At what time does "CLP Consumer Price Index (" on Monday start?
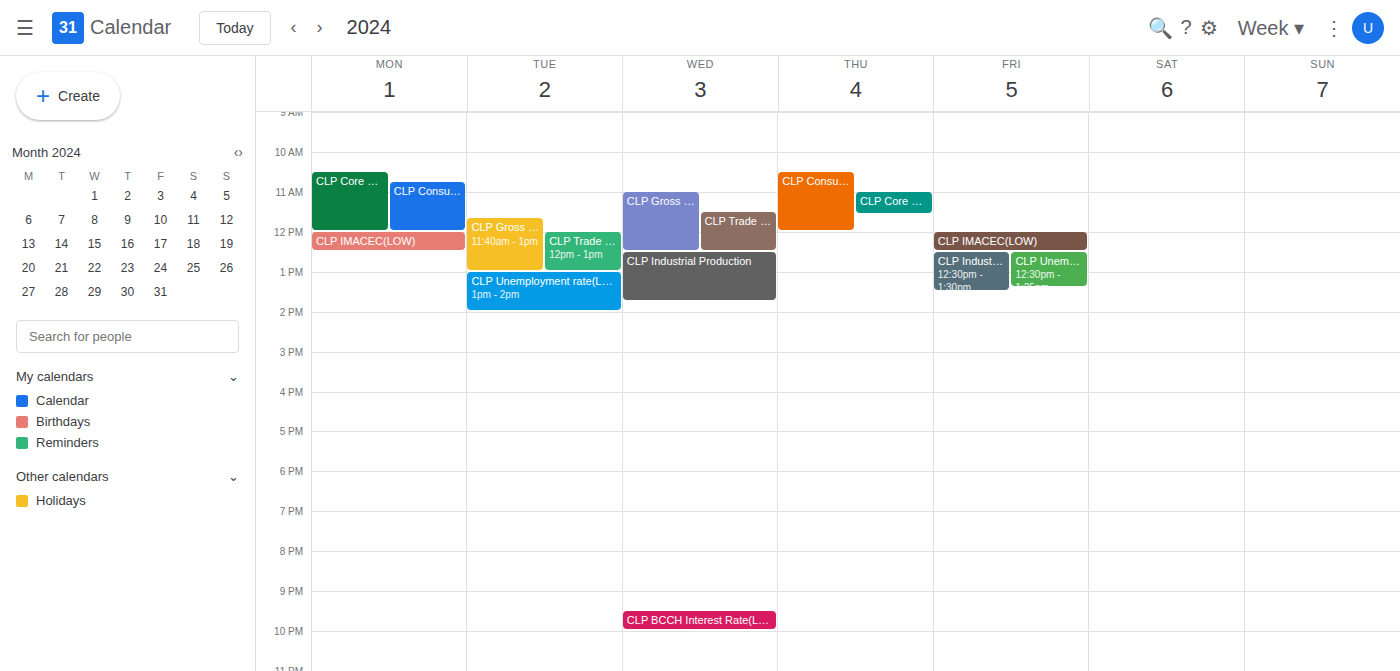
10:45 AM